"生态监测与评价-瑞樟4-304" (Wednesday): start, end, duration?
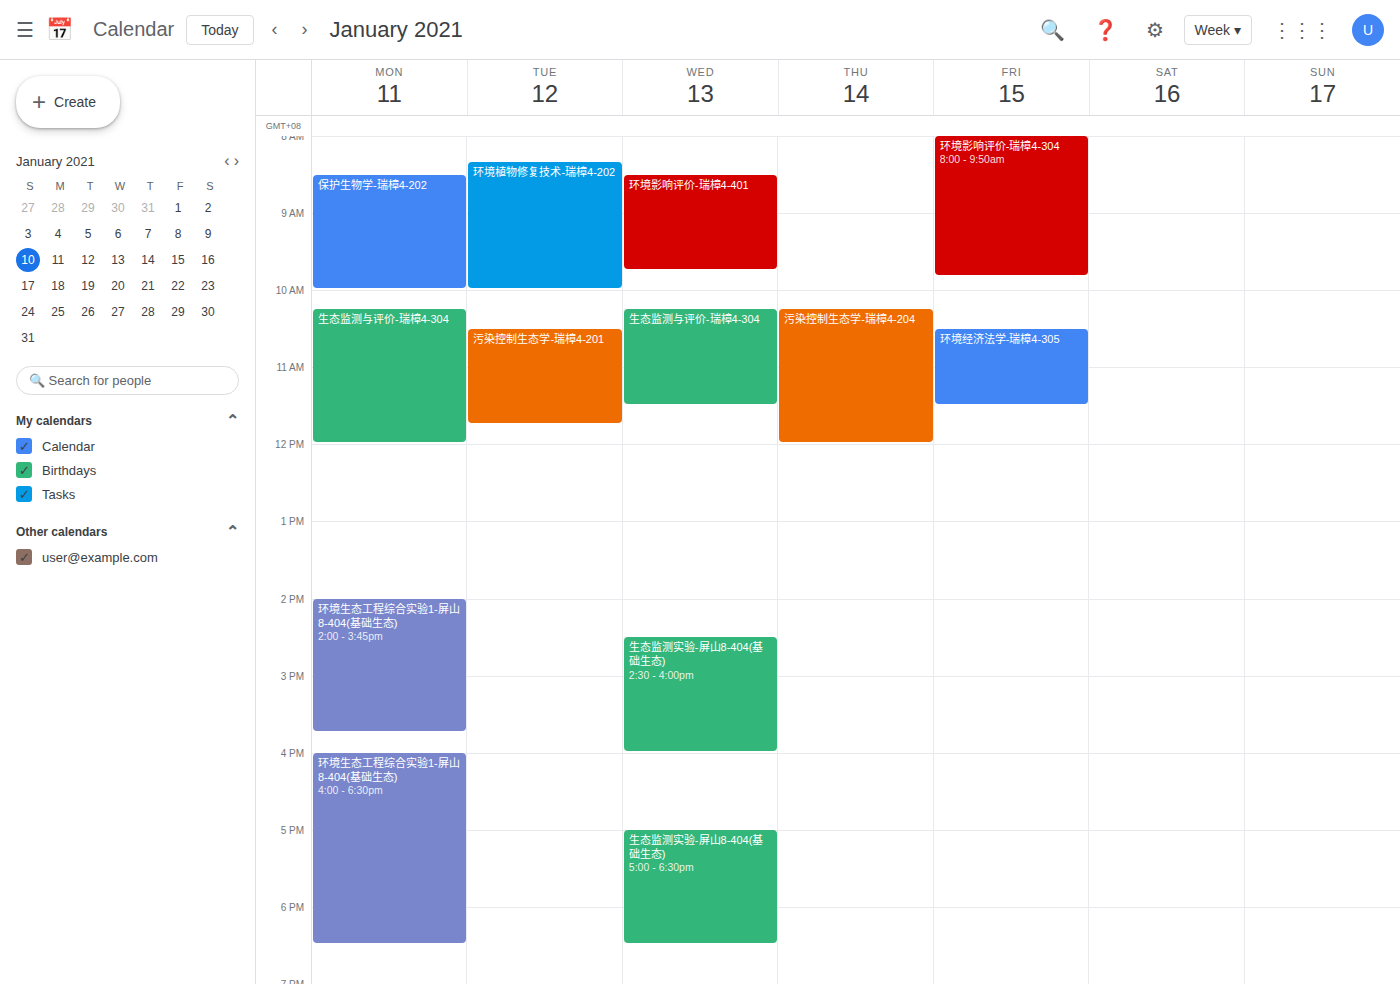
10:15 AM to 11:30 AM, 1 hour 15 minutes